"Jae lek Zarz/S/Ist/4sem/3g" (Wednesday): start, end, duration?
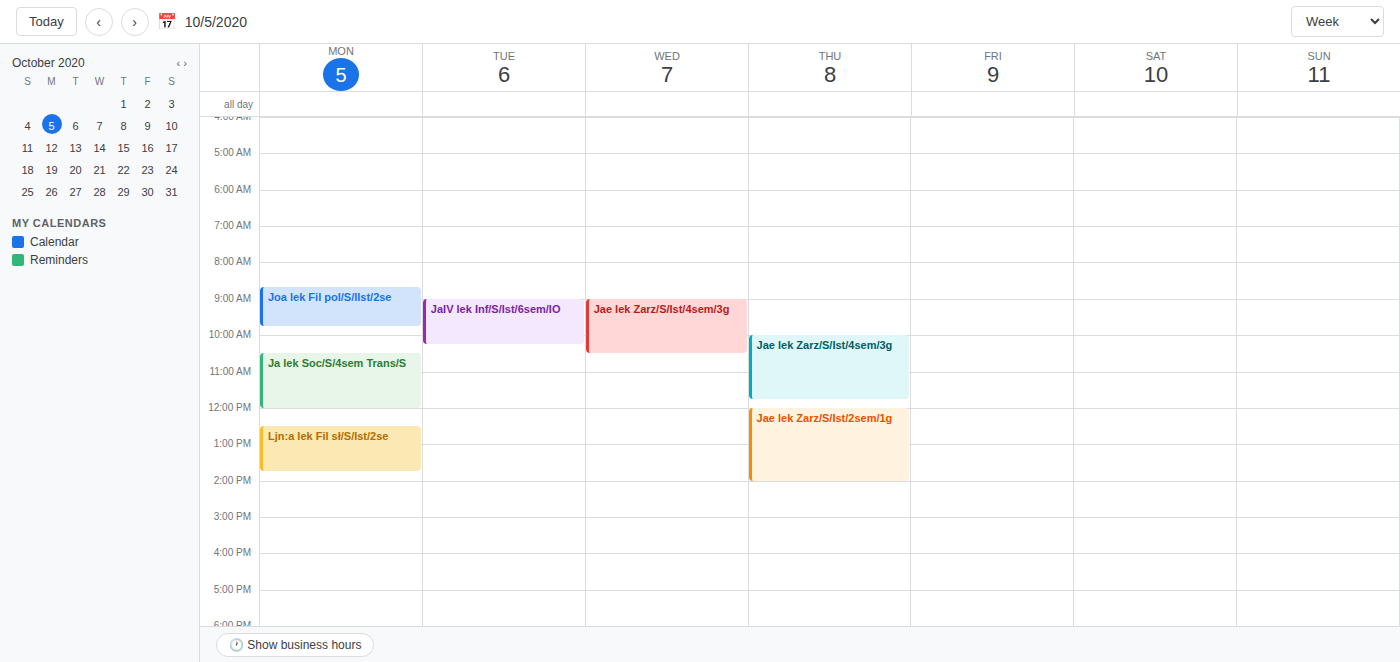
9:00 AM to 10:30 AM, 1 hour 30 minutes